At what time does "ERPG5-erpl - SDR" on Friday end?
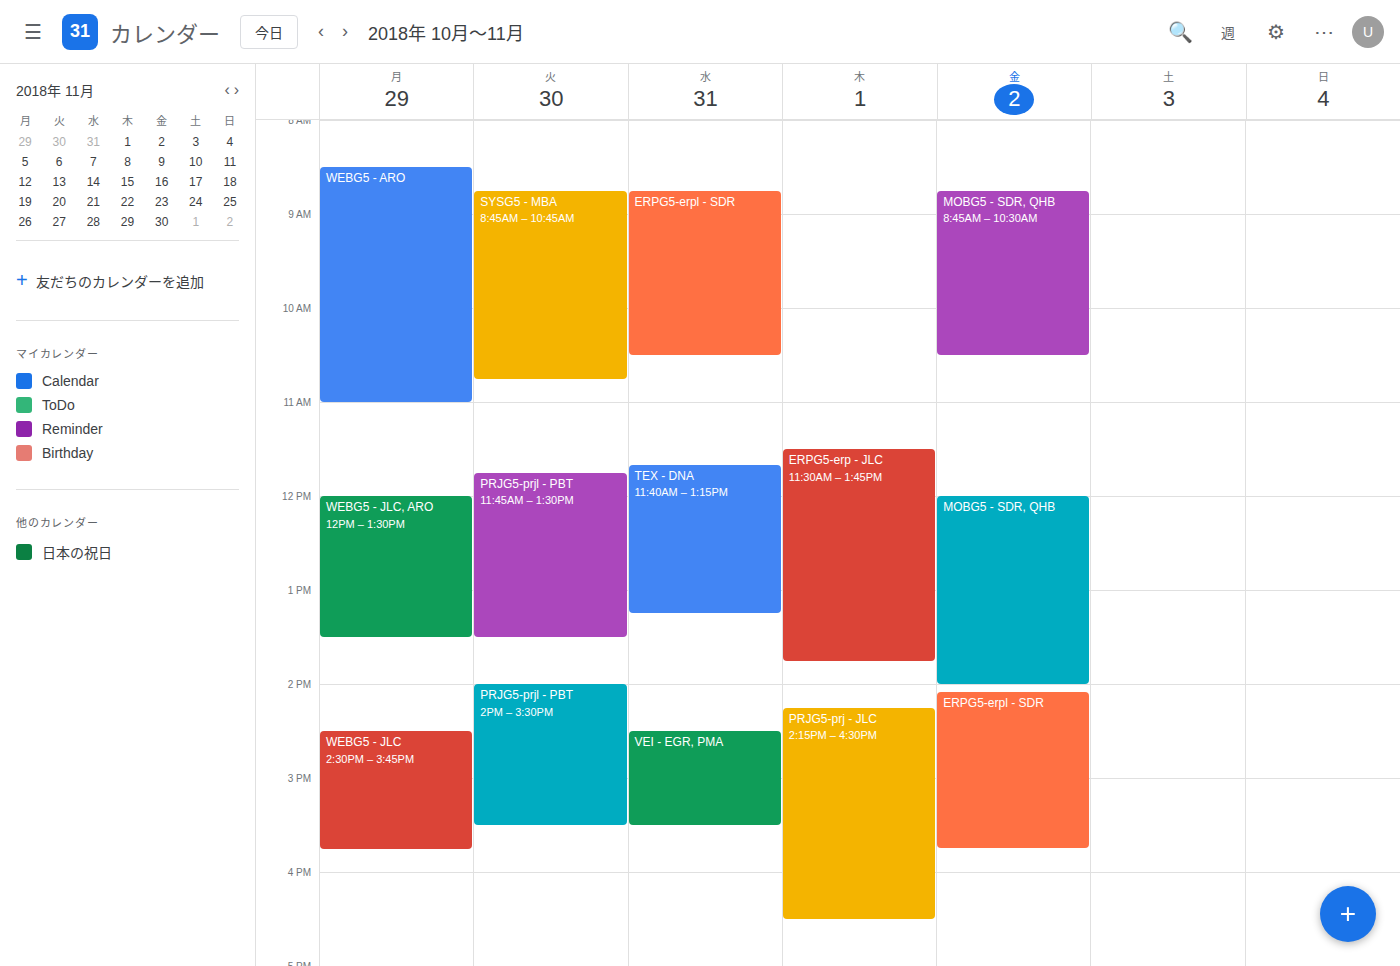
3:45 PM